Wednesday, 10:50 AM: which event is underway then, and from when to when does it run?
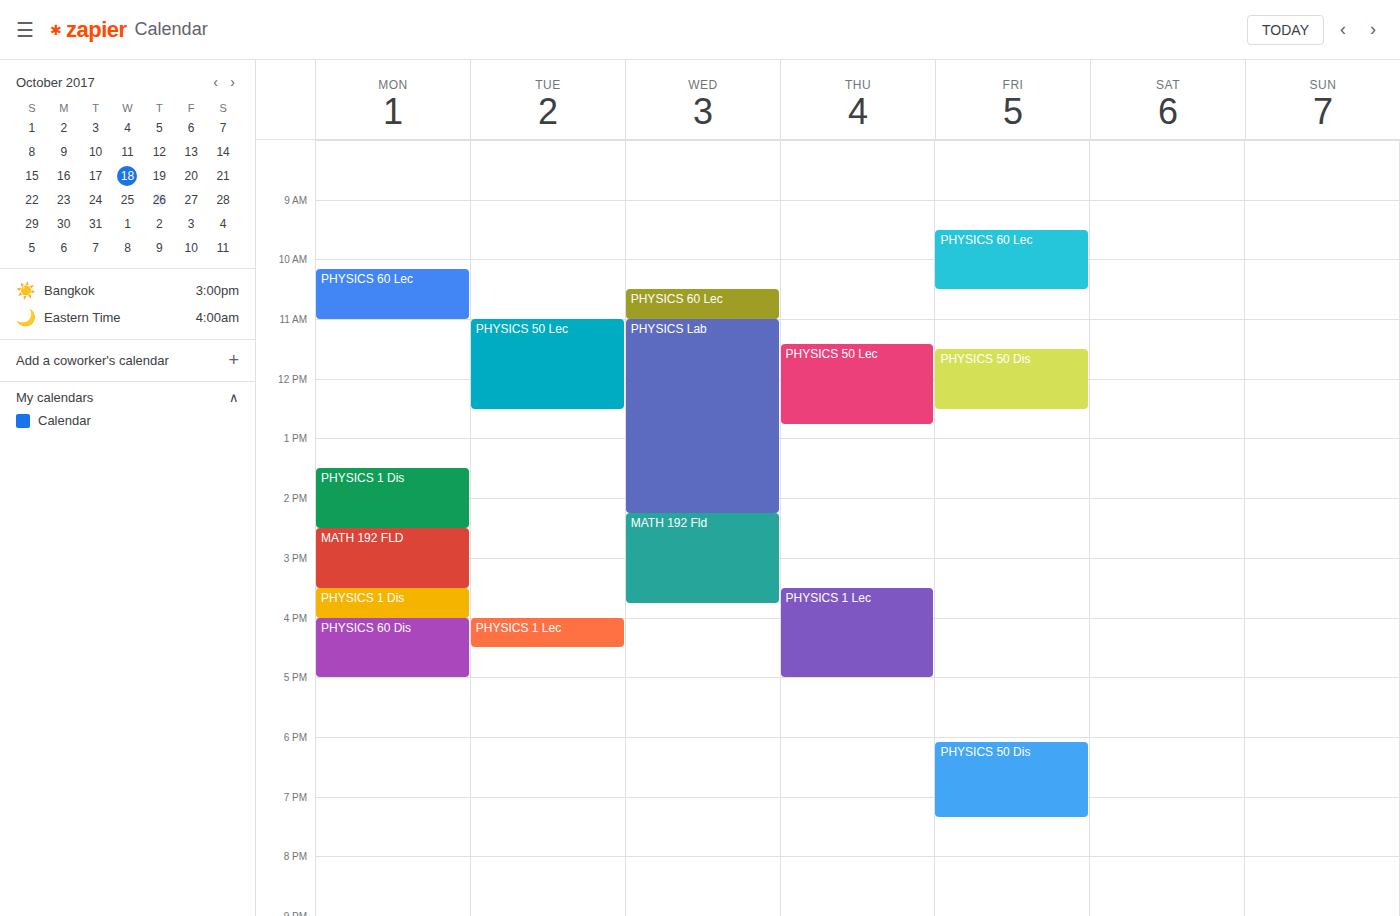
"PHYSICS 60 Lec", 10:30 AM to 11:00 AM